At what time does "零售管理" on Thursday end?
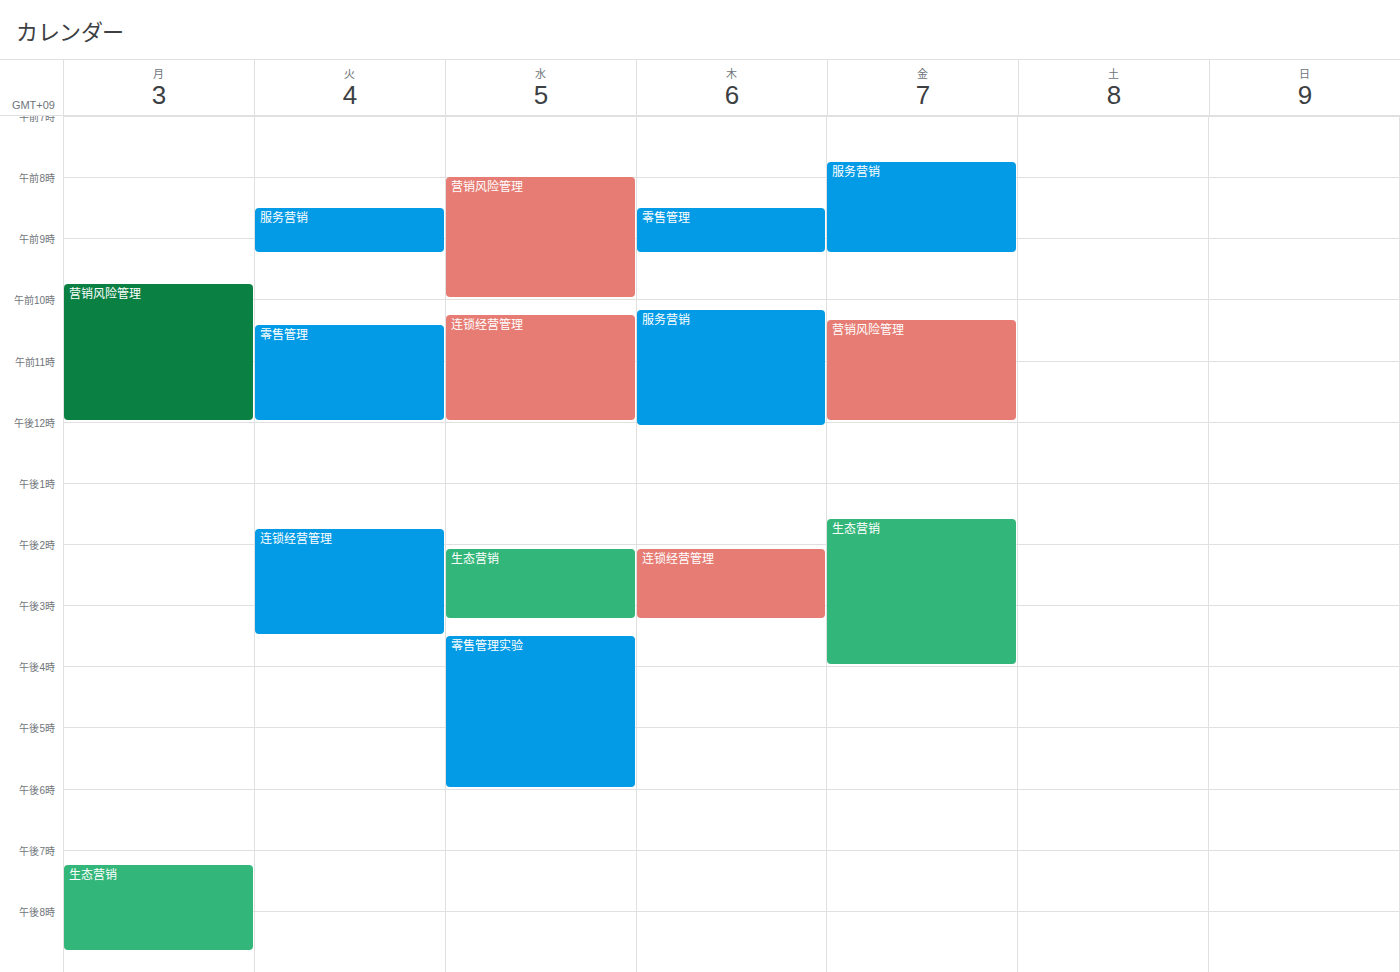
9:15 AM